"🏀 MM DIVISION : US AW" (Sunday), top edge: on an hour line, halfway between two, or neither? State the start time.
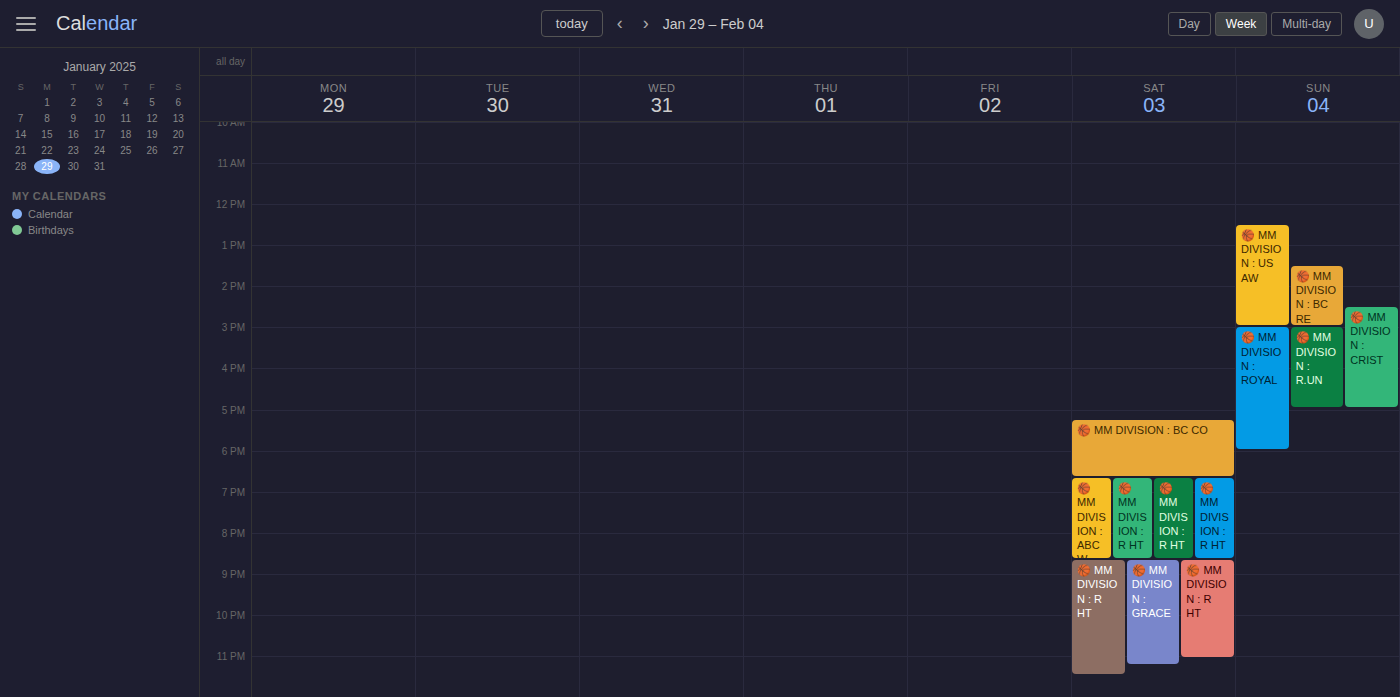
12:30 PM -- halfway between the 12 PM and 1 PM lines.